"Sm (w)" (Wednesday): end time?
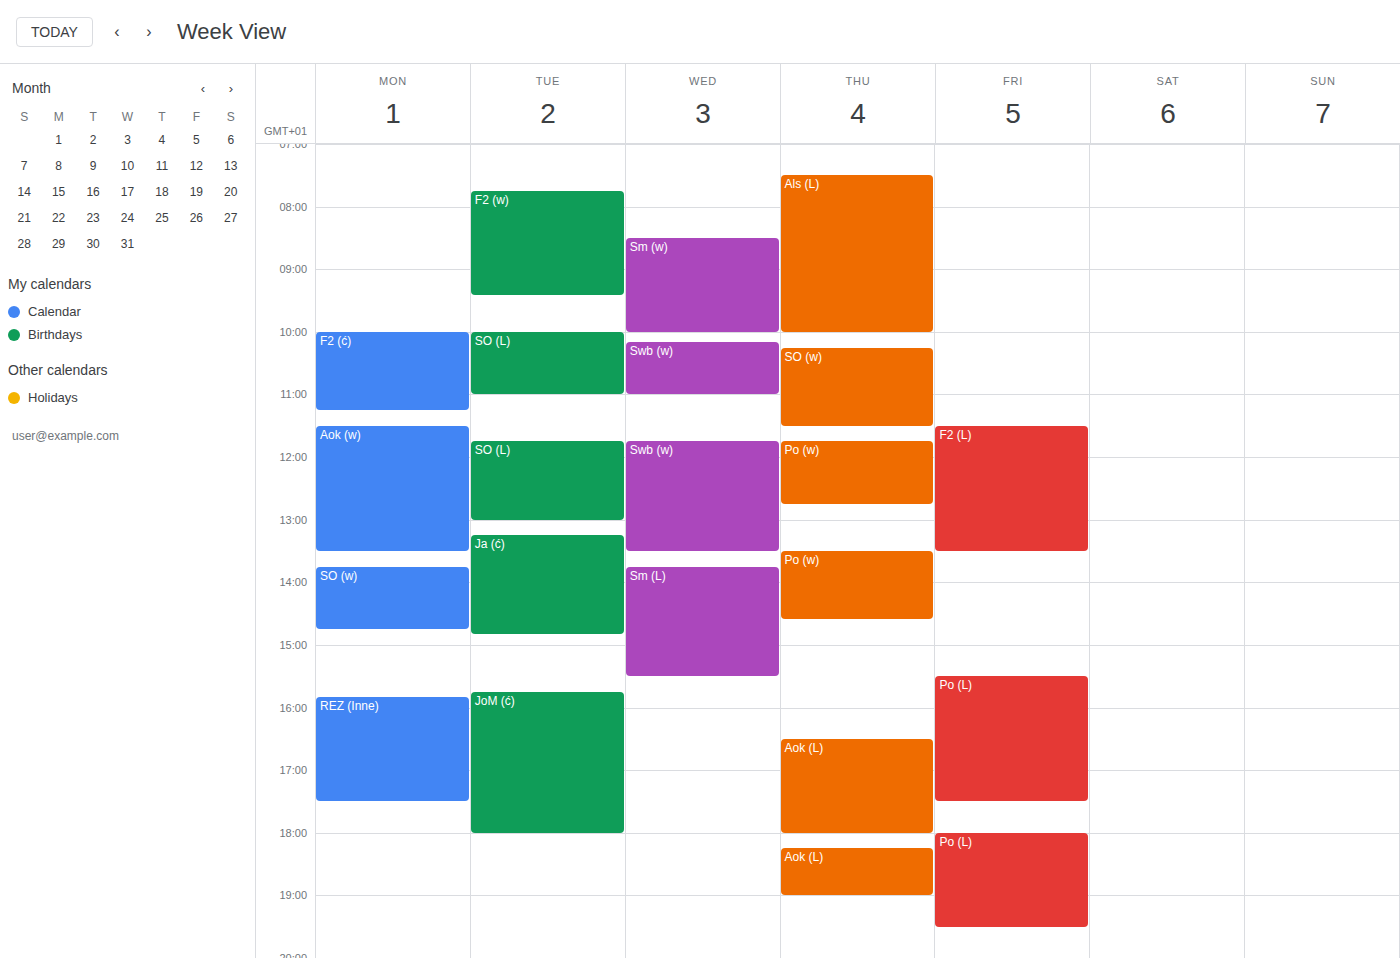
10:00 AM